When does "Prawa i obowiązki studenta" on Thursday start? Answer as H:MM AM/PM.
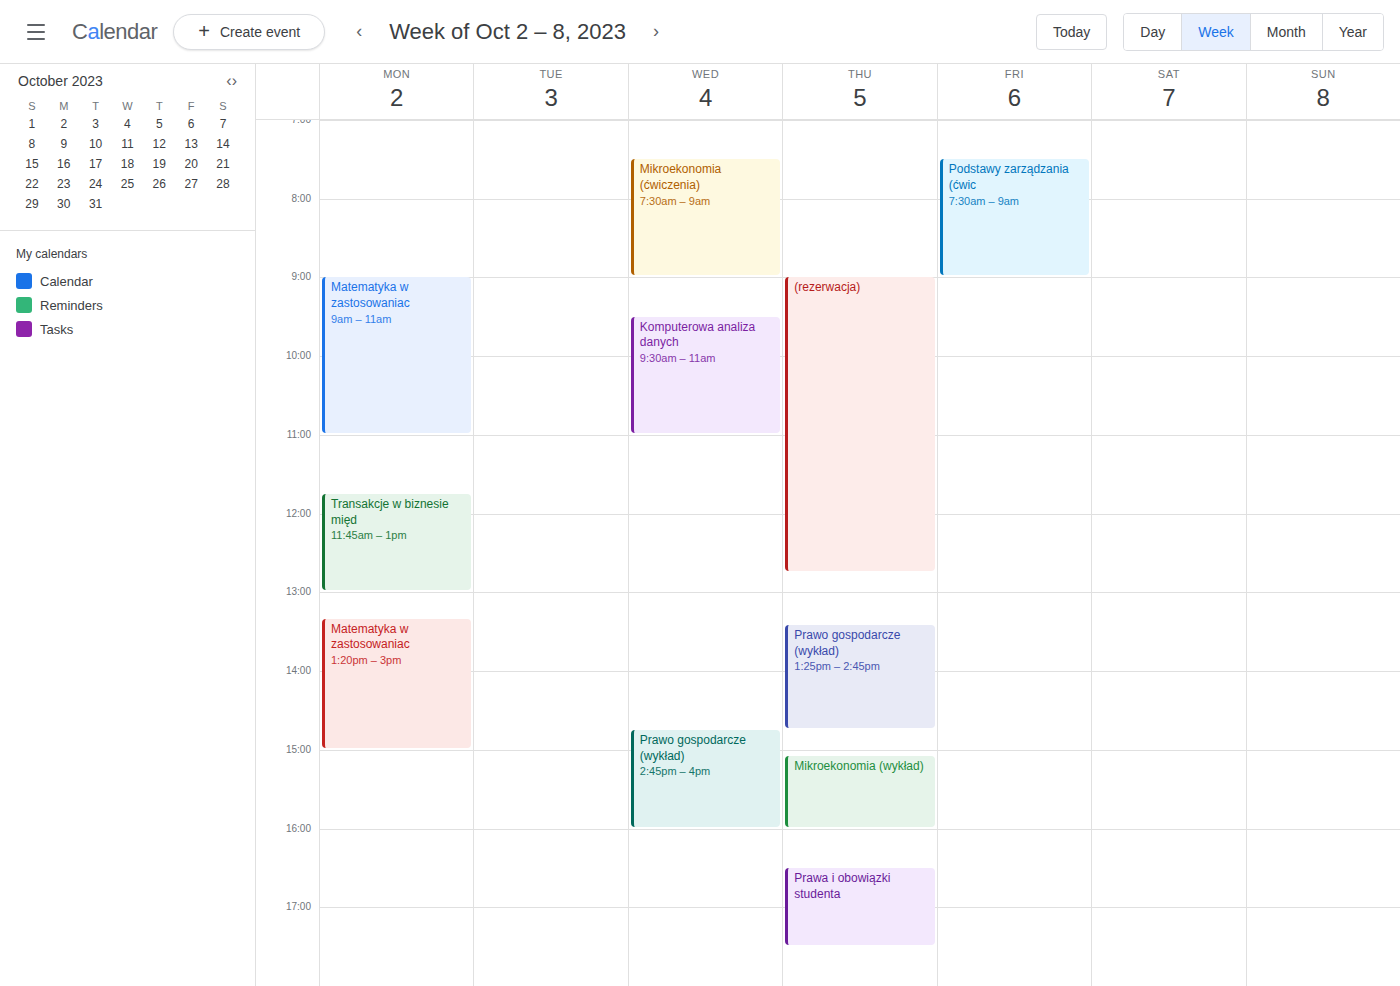
4:30 PM